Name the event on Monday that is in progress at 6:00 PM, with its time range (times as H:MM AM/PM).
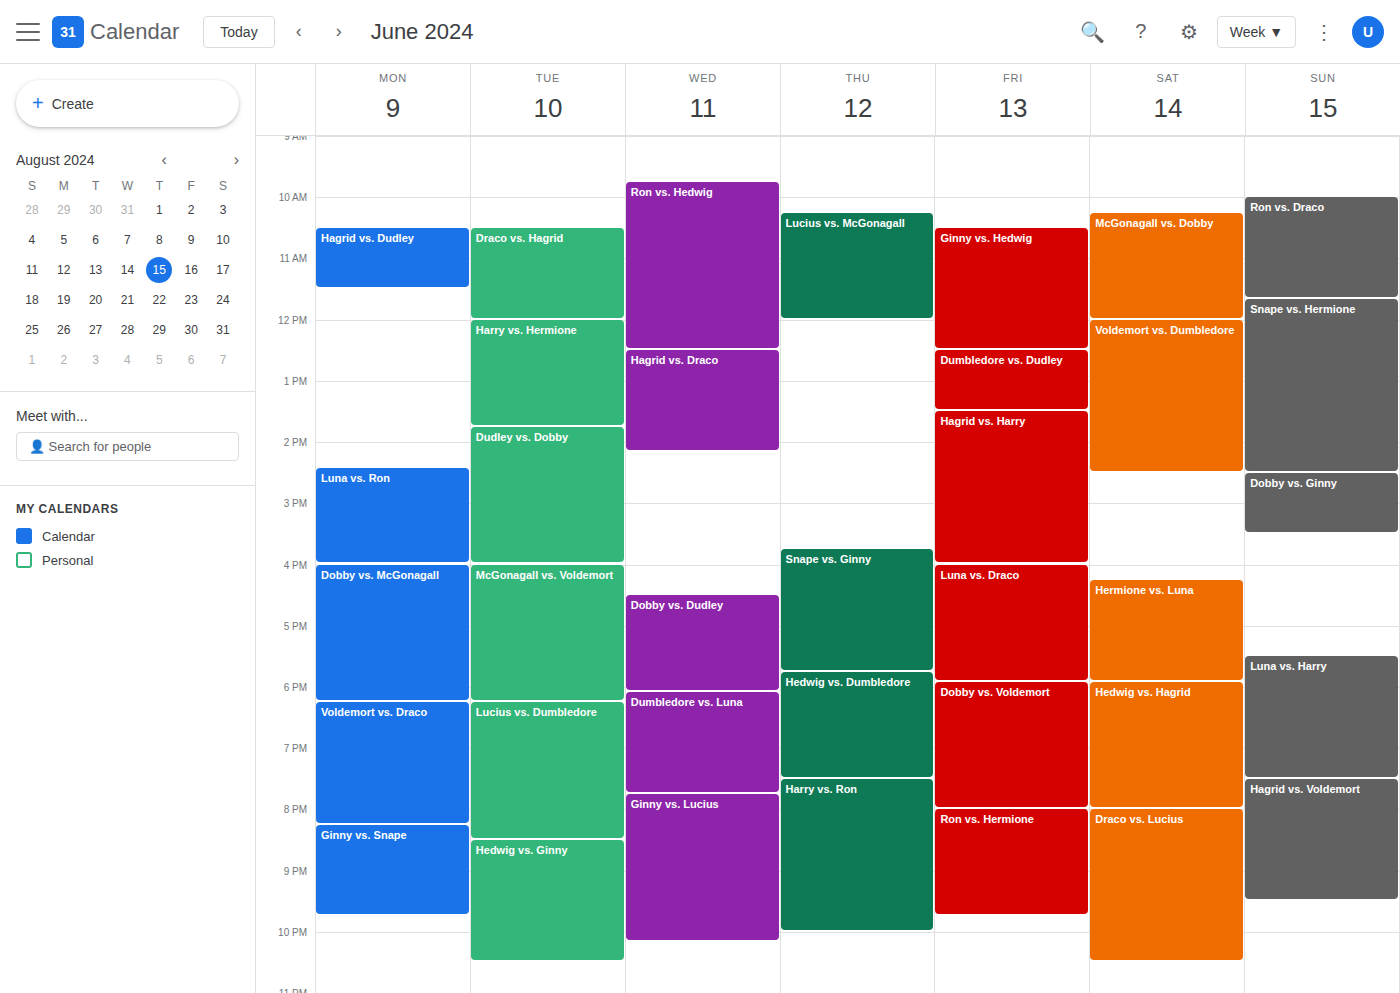
"Dobby vs. McGonagall", 4:00 PM to 6:15 PM